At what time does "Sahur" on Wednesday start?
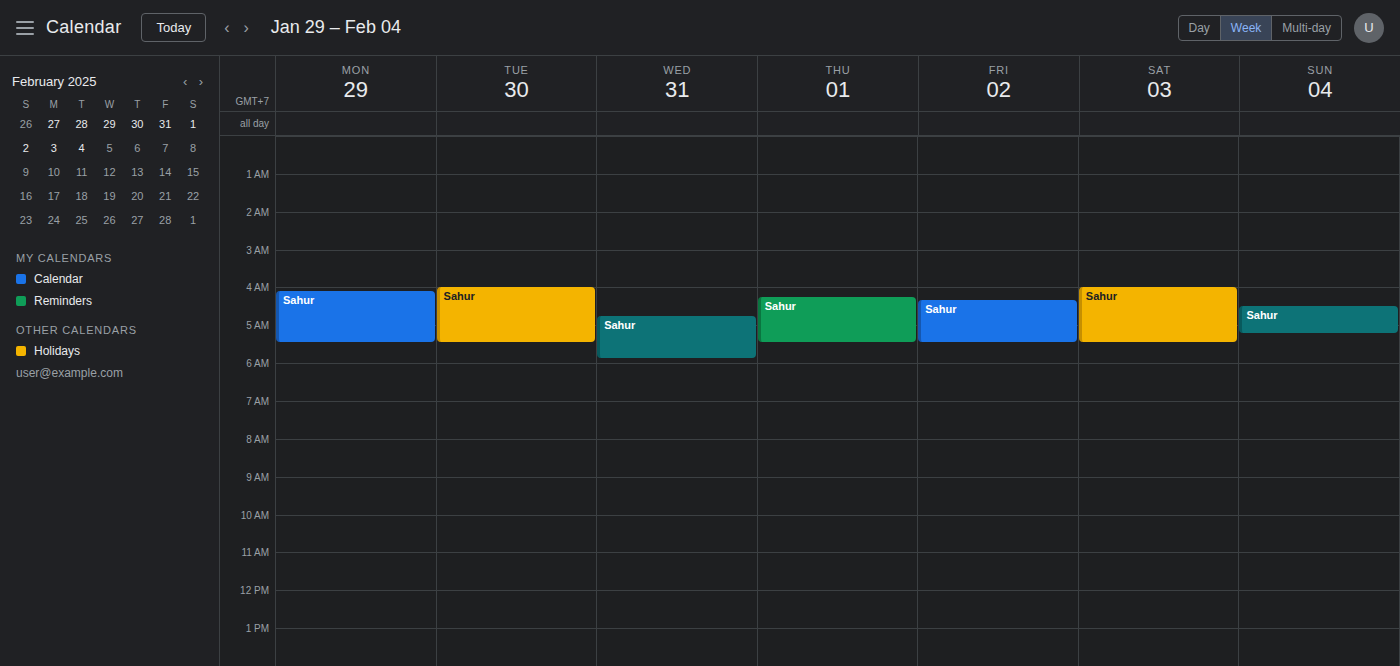
4:45 AM